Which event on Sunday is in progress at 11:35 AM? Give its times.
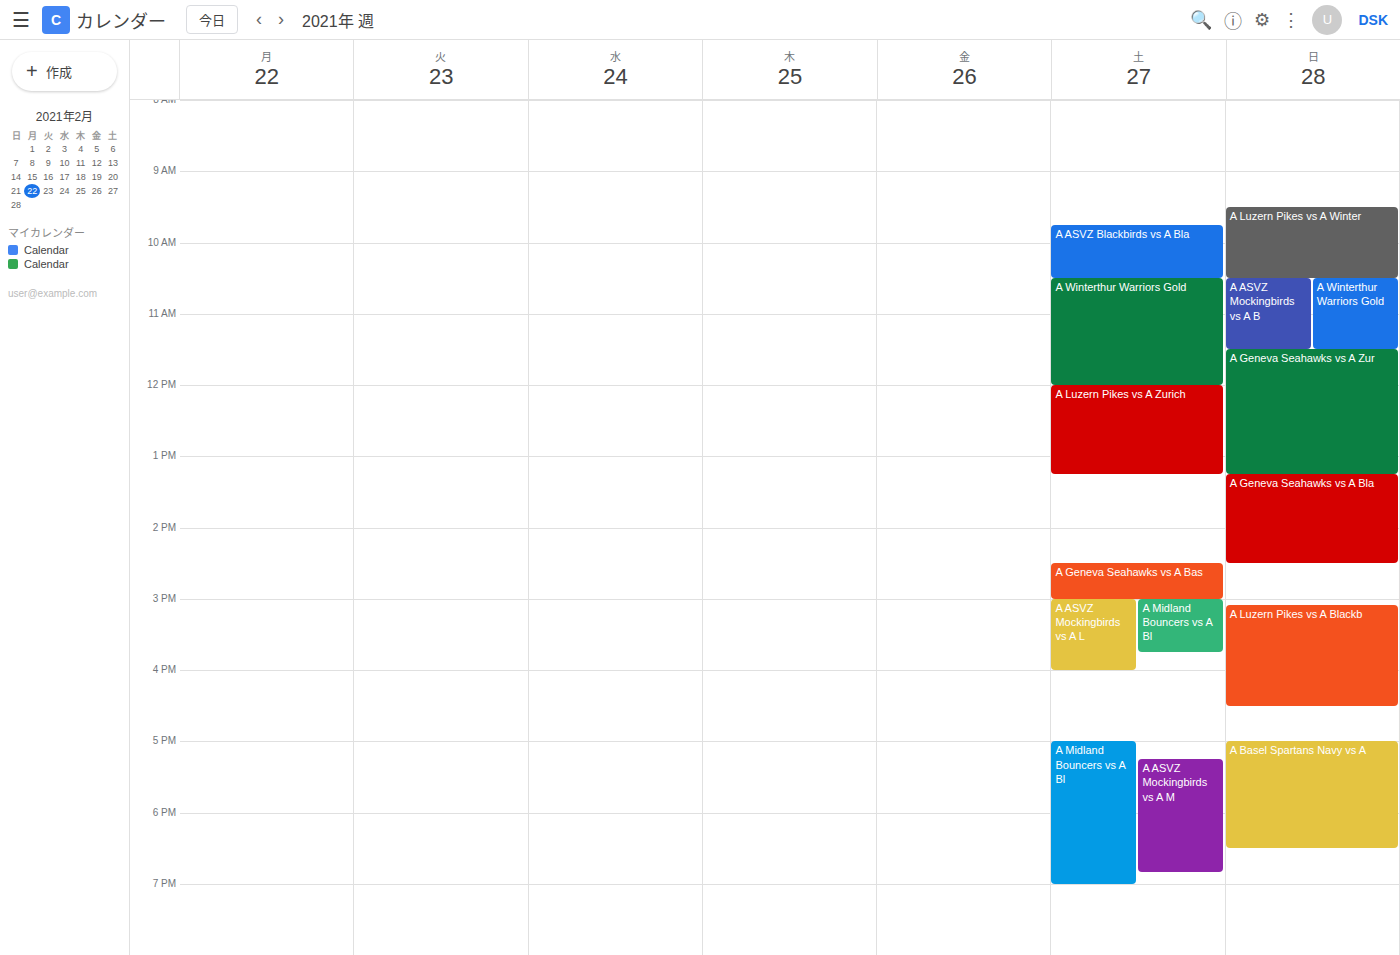
"A Geneva Seahawks vs A Zur", 11:30 AM to 1:15 PM